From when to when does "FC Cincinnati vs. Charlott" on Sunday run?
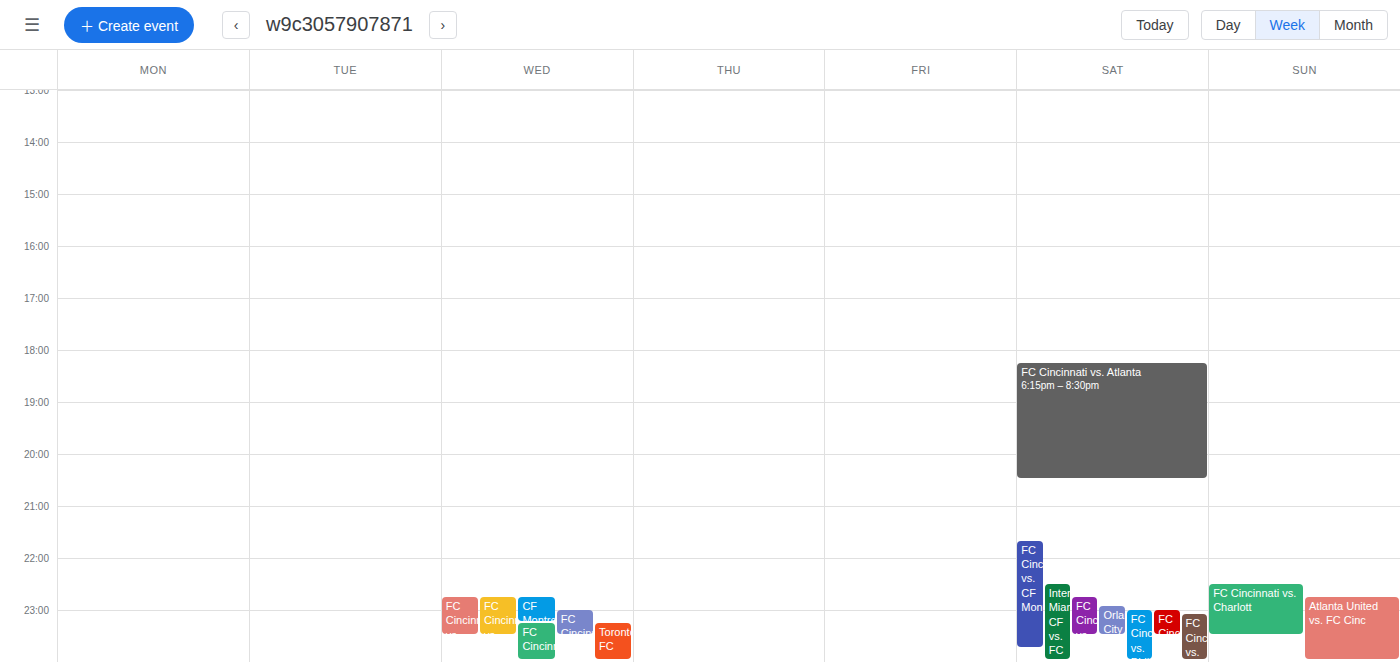
10:30 PM to 11:30 PM